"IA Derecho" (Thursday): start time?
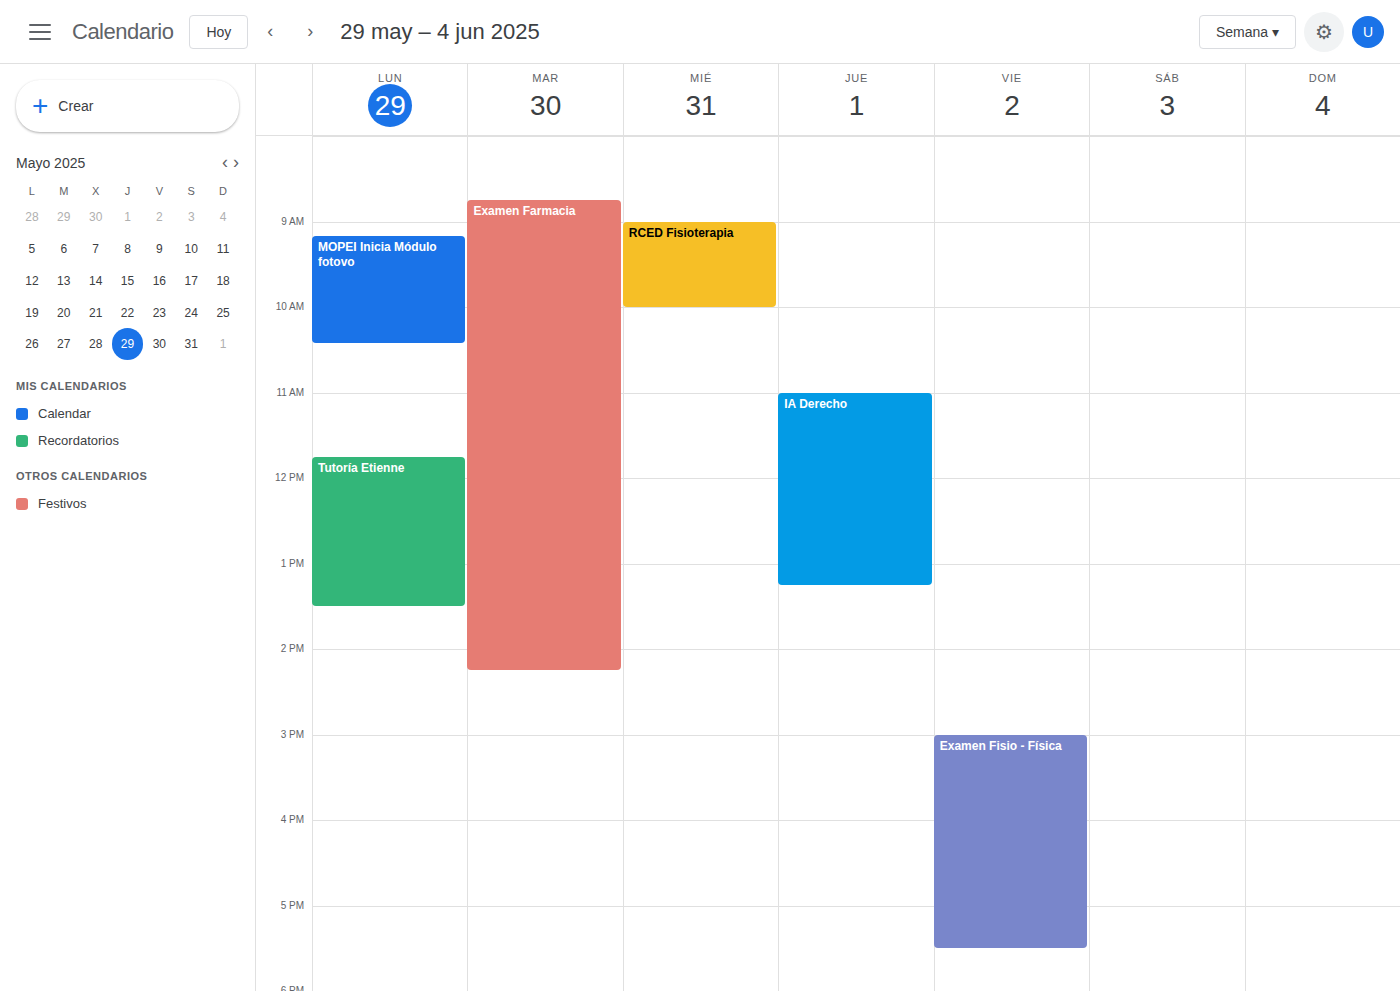
11:00 AM